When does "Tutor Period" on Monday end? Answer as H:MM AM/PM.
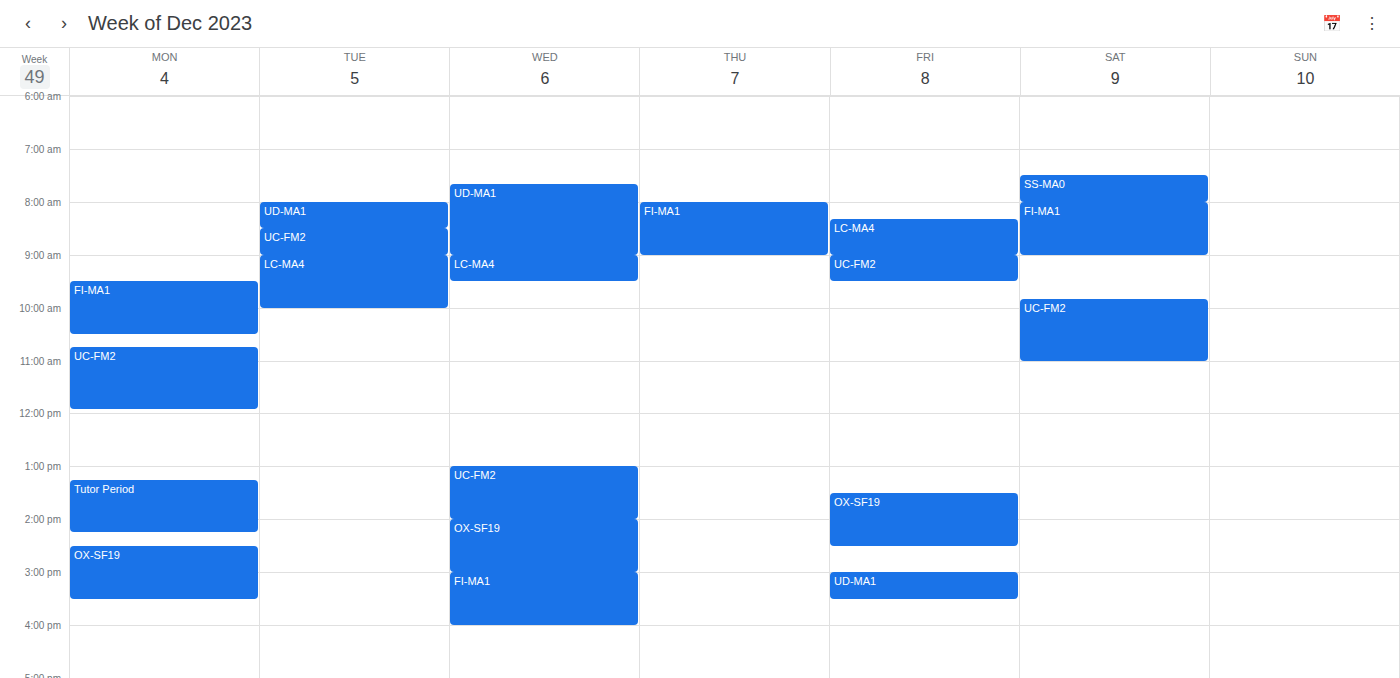
2:15 PM